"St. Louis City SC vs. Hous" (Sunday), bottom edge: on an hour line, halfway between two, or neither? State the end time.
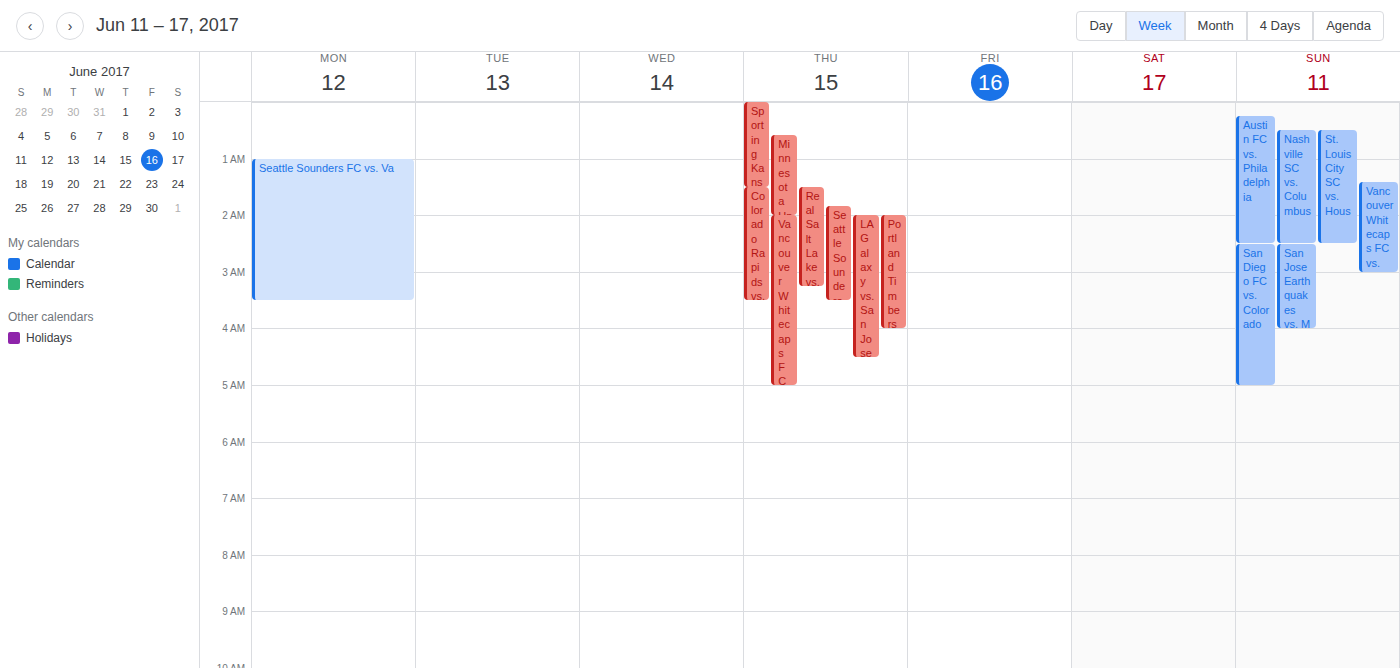
2:30 AM -- halfway between the 2 AM and 3 AM lines.